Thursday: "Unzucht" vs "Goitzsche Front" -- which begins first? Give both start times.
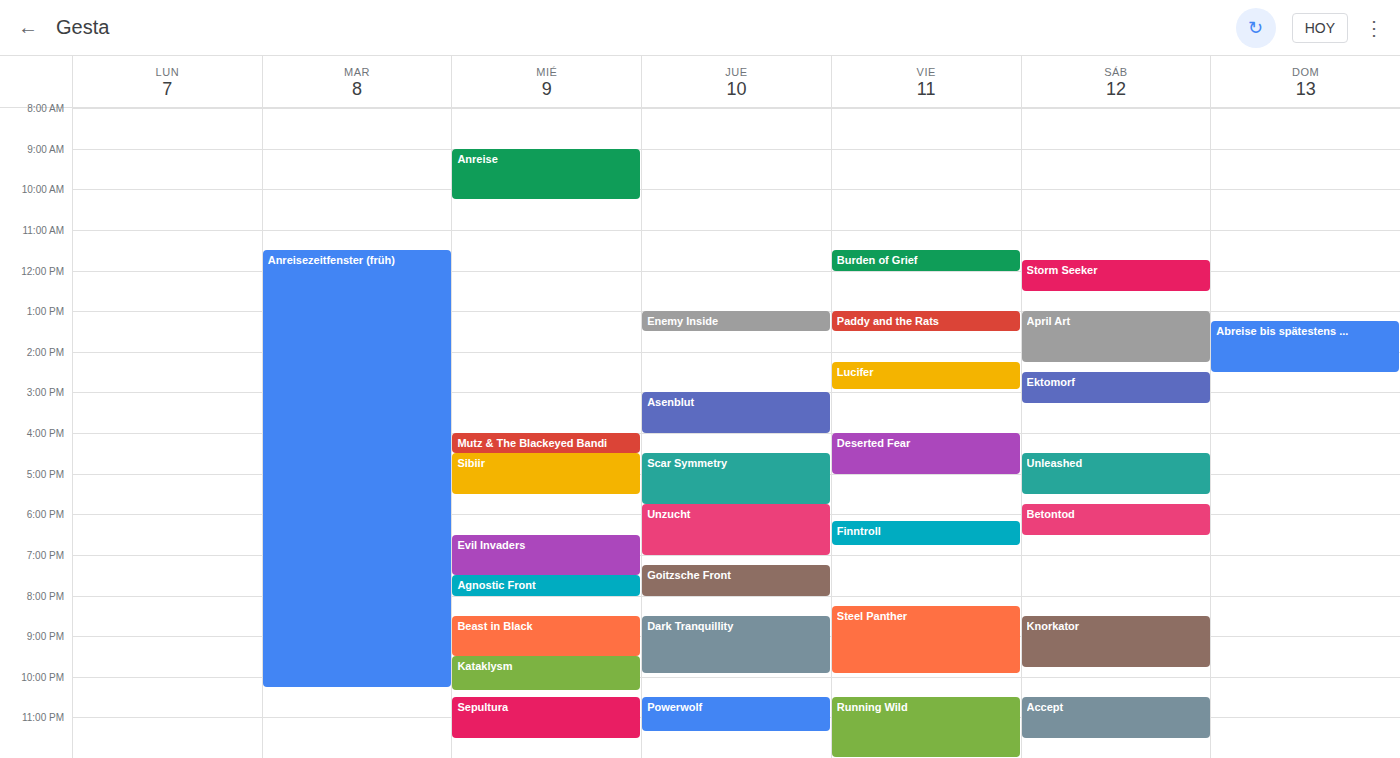
"Unzucht" 5:45 PM; "Goitzsche Front" 7:15 PM.